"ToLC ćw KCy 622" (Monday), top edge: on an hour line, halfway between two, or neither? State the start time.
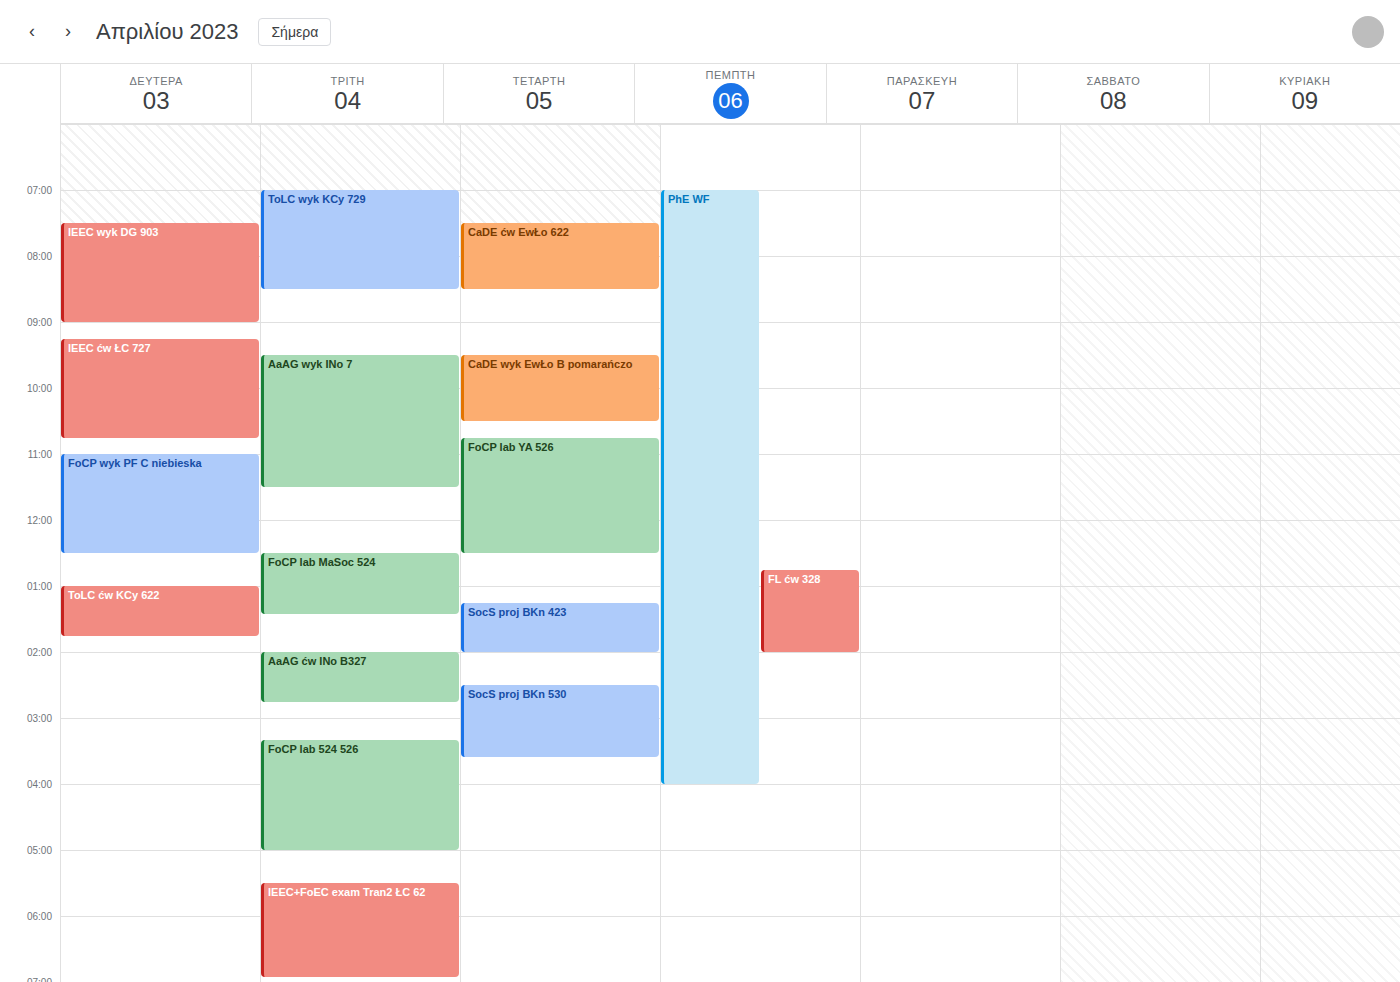
1:00 PM -- exactly on the 1 PM line.